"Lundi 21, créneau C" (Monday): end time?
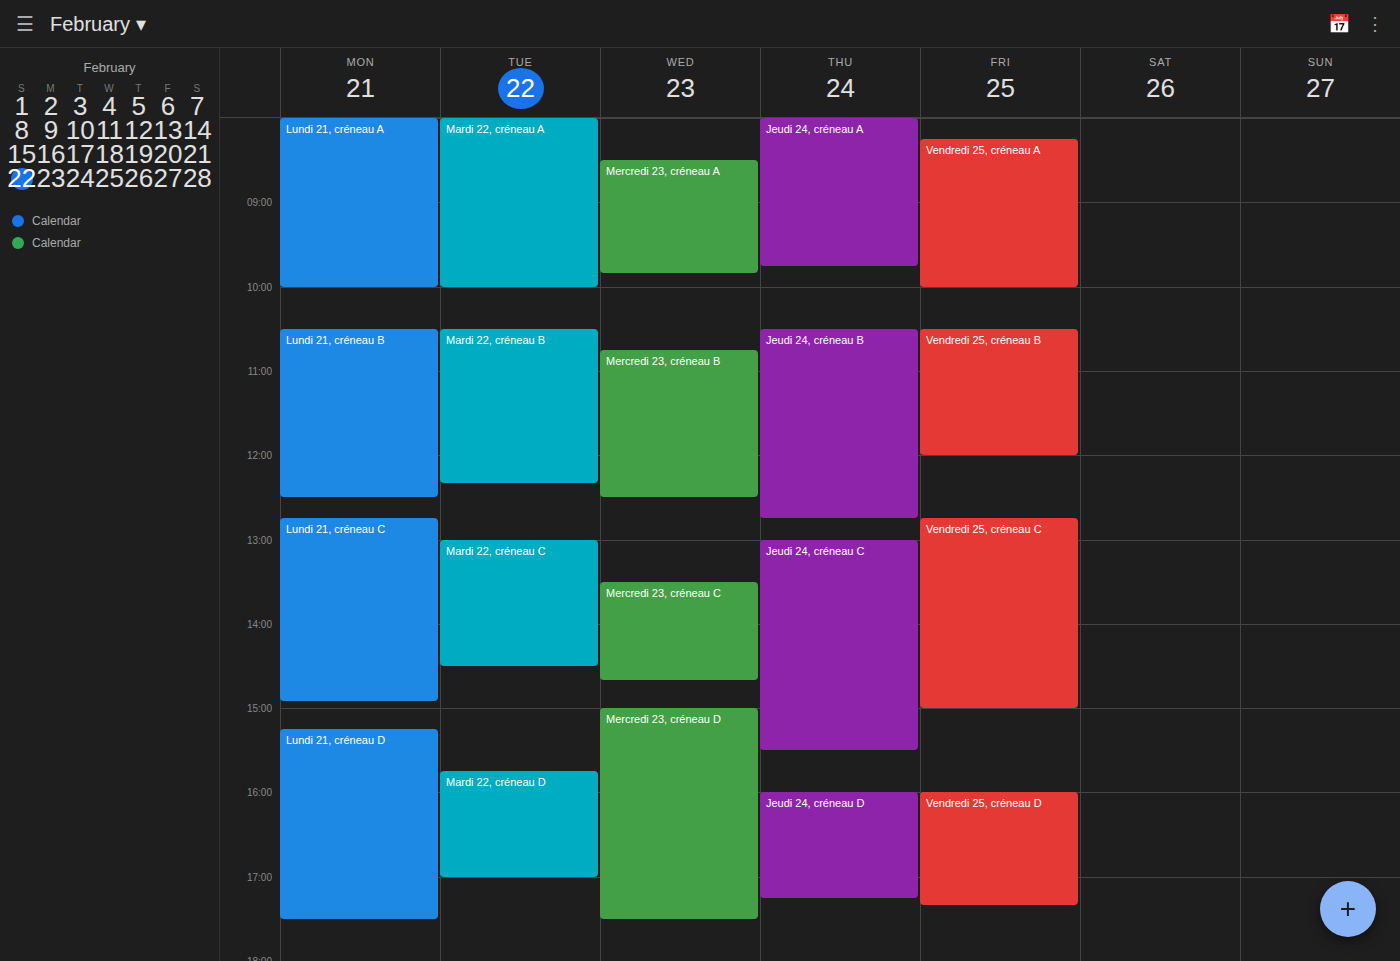
2:55 PM